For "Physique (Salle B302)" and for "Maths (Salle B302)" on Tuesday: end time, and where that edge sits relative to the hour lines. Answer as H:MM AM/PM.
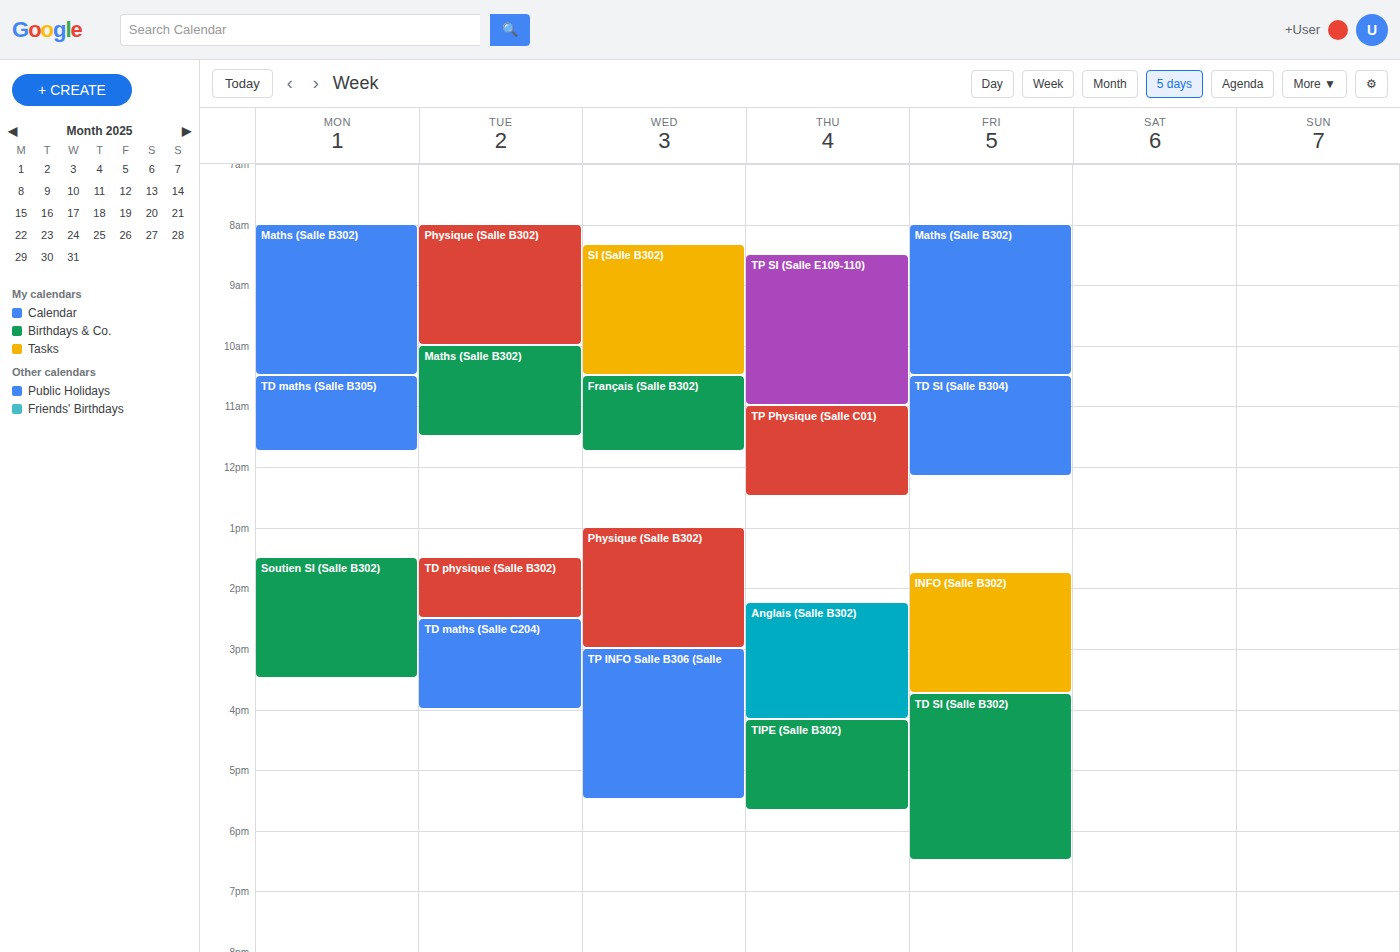
"Physique (Salle B302)": 10:00 AM, exactly on the 10 AM line. "Maths (Salle B302)": 11:30 AM, halfway between the 11 AM and 12 PM lines.